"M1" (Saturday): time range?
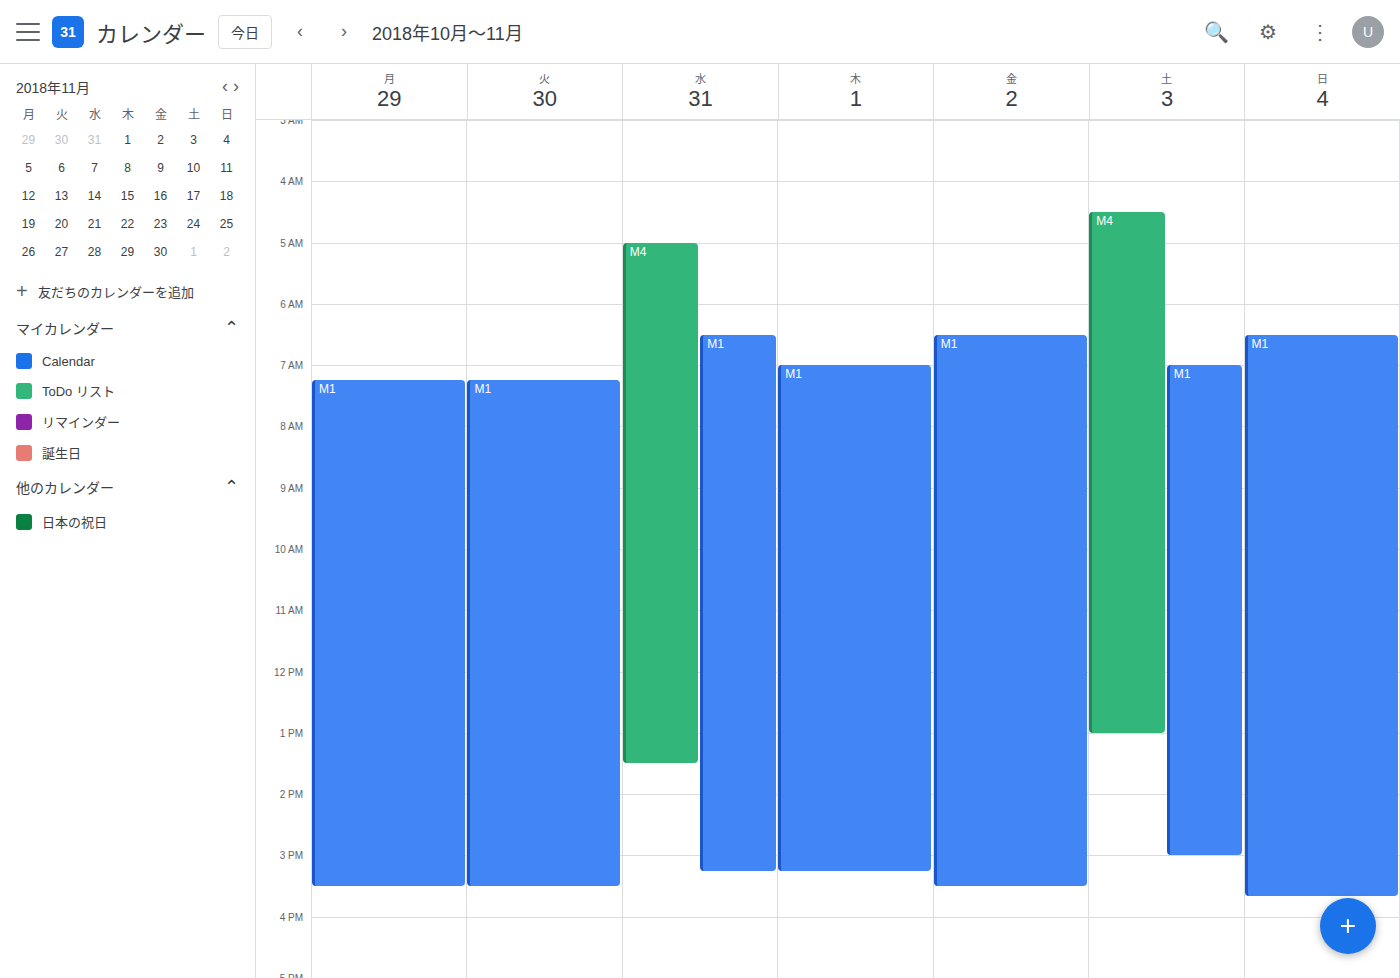
7:00 AM to 3:00 PM